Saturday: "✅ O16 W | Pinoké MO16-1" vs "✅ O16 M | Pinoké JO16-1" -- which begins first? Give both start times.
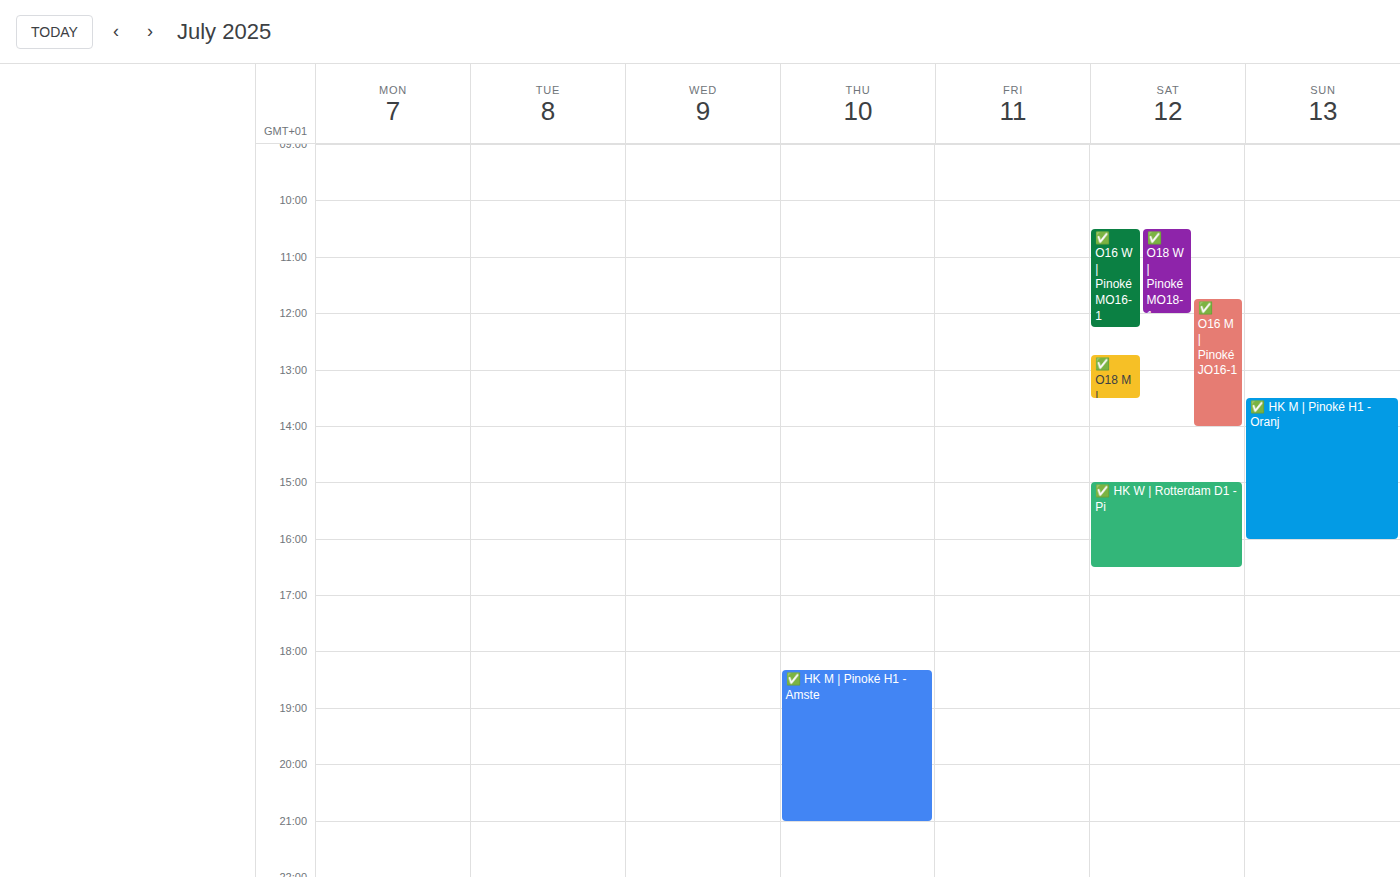
"✅ O16 W | Pinoké MO16-1" 10:30 AM; "✅ O16 M | Pinoké JO16-1" 11:45 AM.